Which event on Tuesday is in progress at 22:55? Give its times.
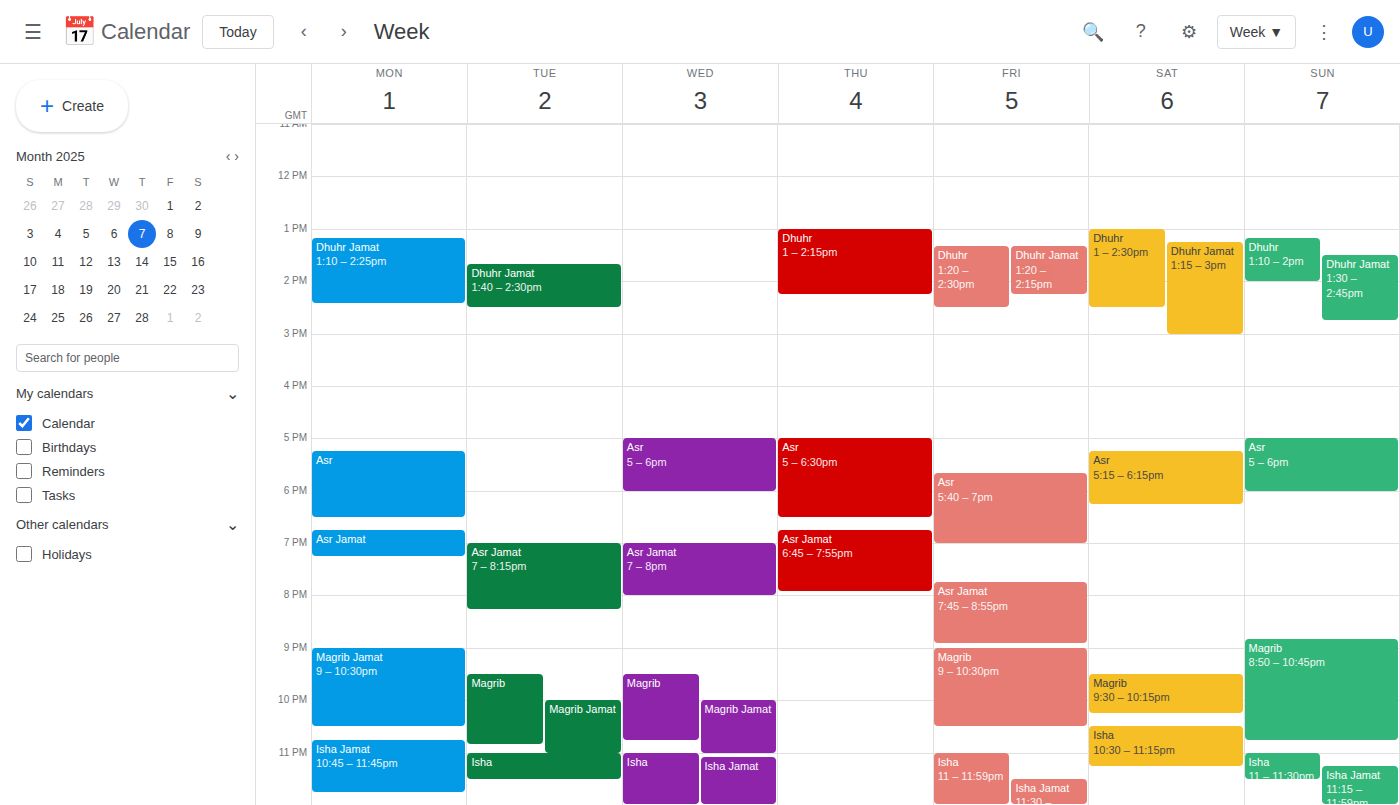
"Magrib Jamat", 22:00 to 23:00